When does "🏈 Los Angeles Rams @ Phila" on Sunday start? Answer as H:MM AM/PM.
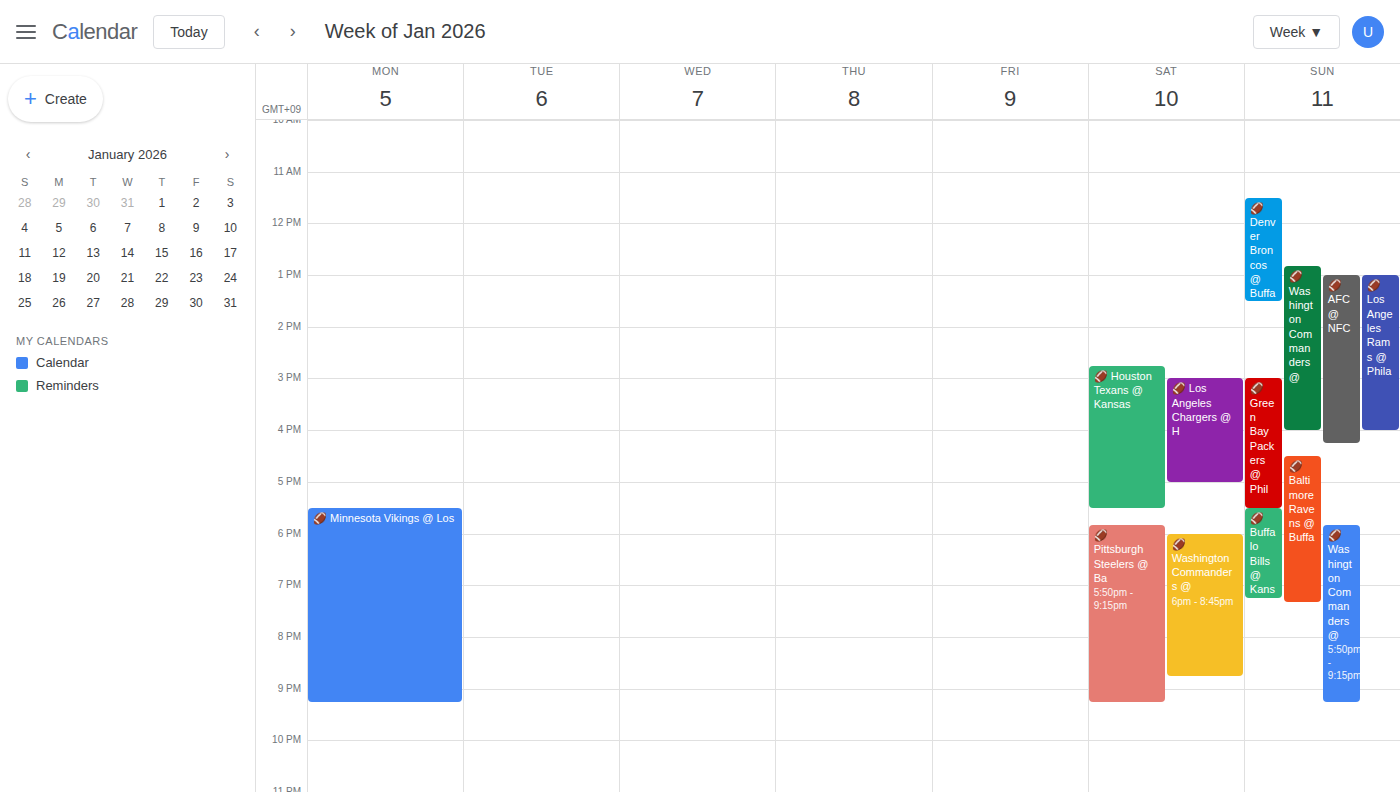
1:00 PM